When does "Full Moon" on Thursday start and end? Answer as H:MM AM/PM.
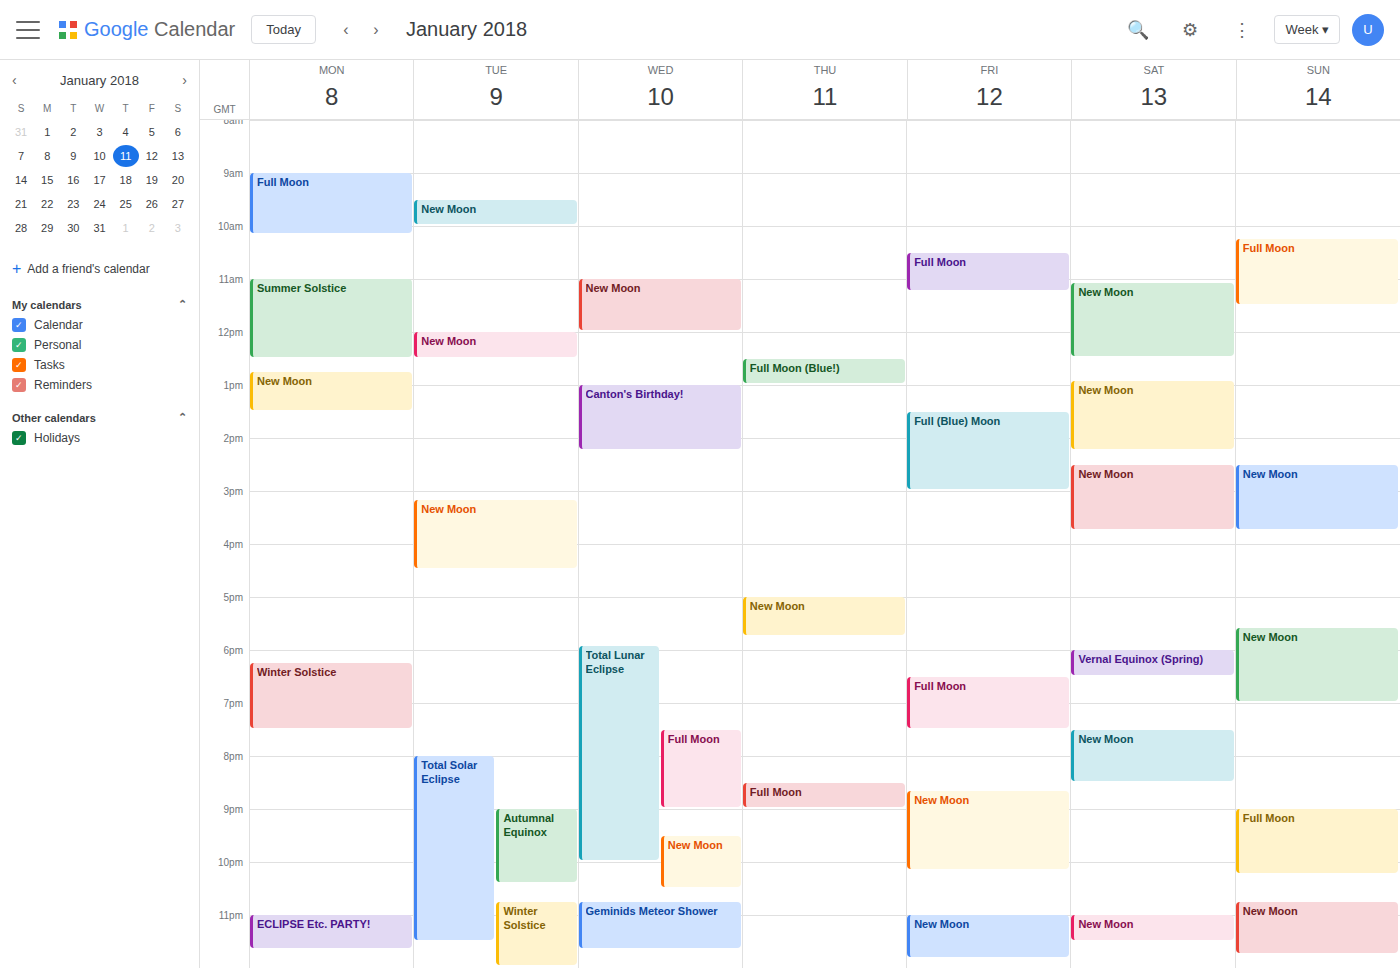
8:30 PM to 9:00 PM